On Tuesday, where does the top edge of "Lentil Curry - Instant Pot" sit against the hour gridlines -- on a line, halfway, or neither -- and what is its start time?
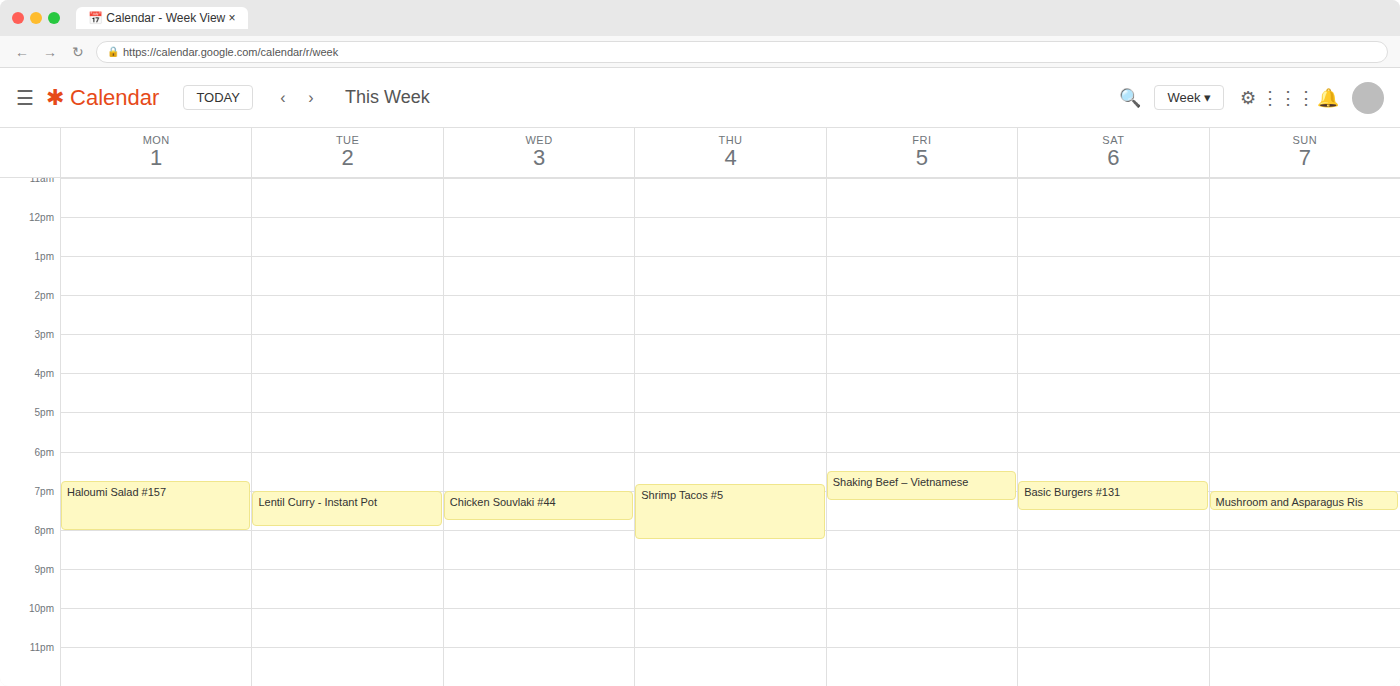
7:00 PM -- exactly on the 7 PM line.